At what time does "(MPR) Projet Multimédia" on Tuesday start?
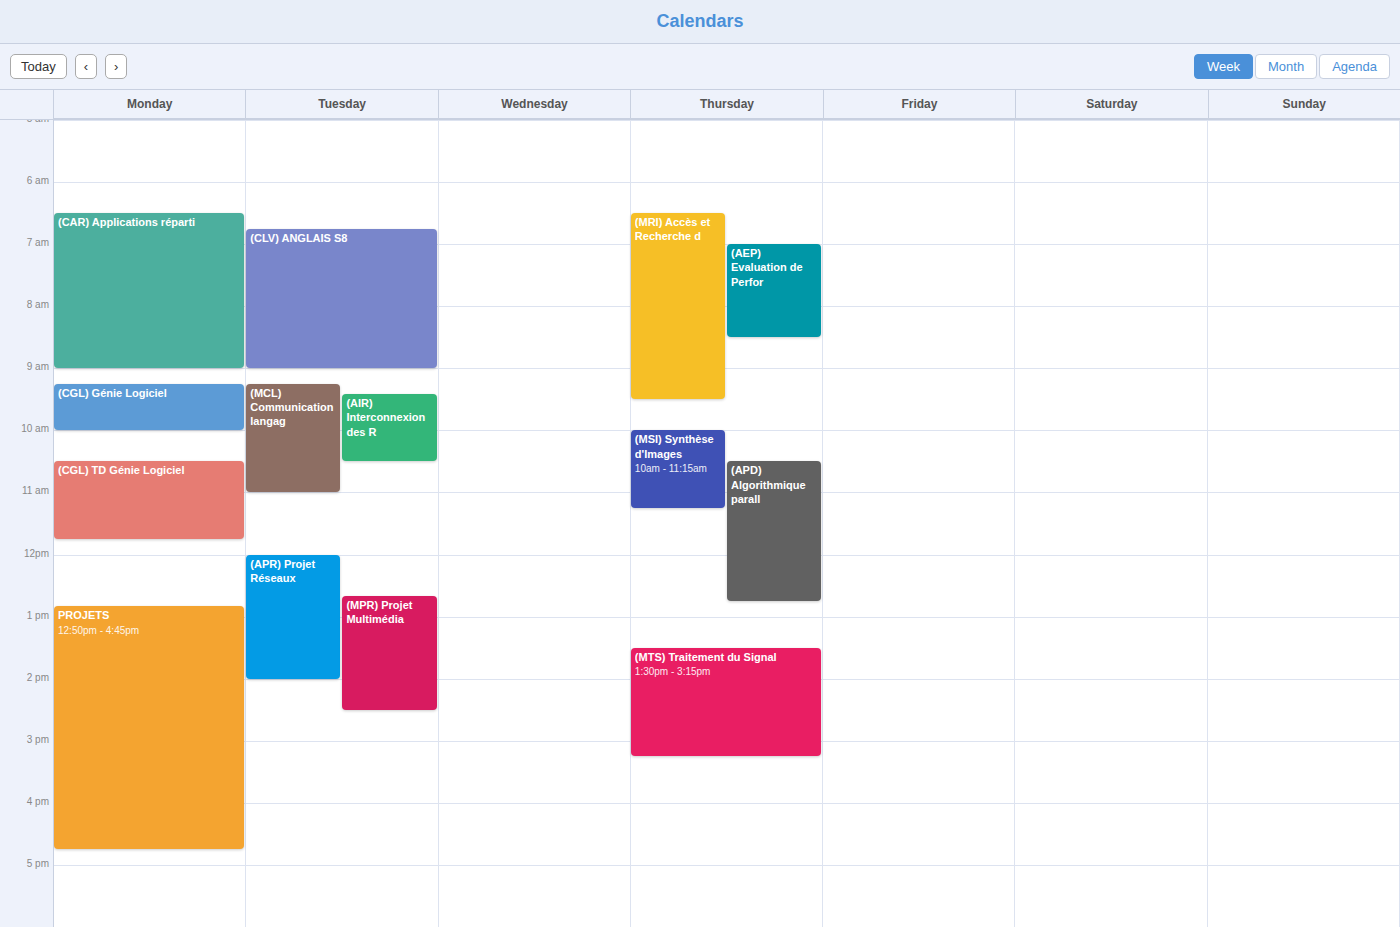
12:40 PM